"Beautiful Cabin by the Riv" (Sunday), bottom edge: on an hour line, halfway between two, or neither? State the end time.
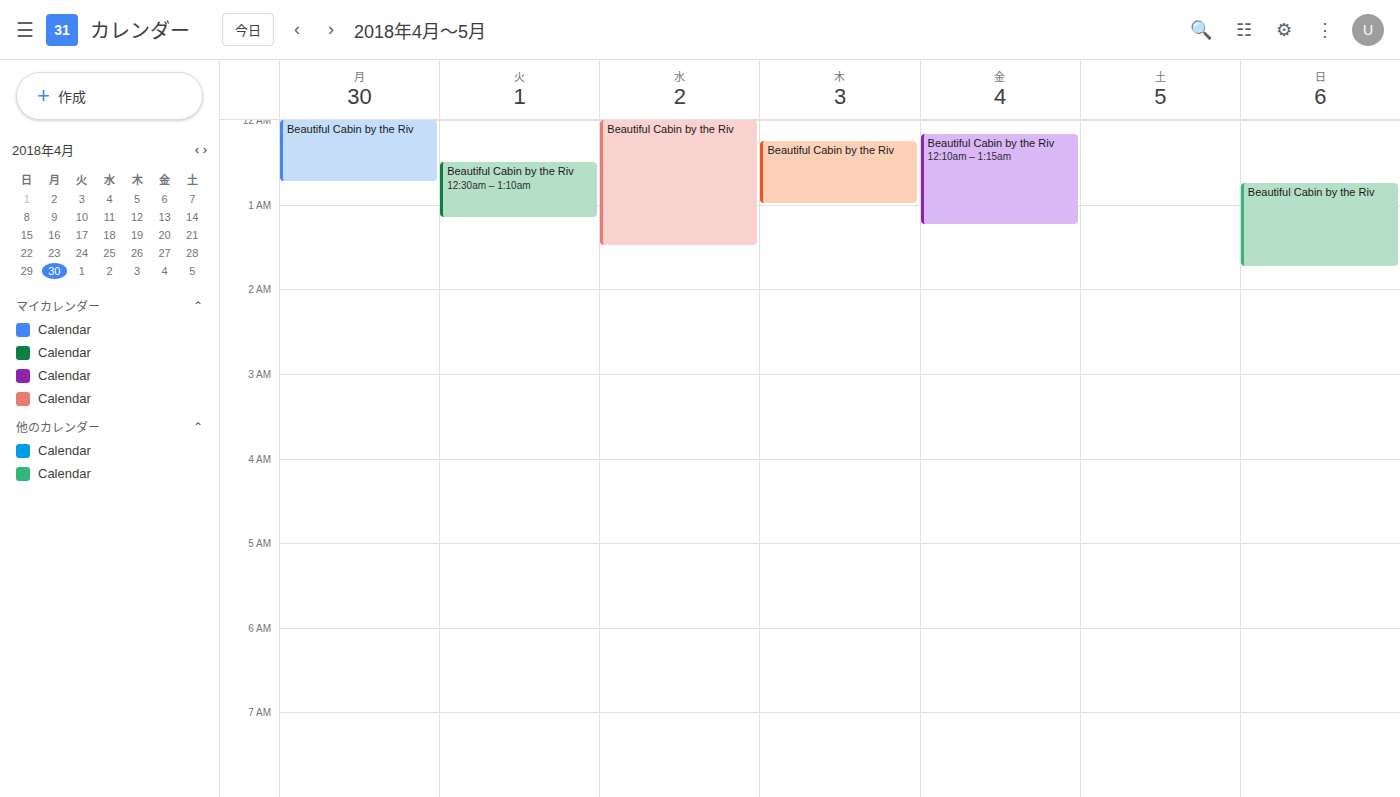
1:45 AM -- neither: three quarters of the way from the 1 AM line to the 2 AM line.